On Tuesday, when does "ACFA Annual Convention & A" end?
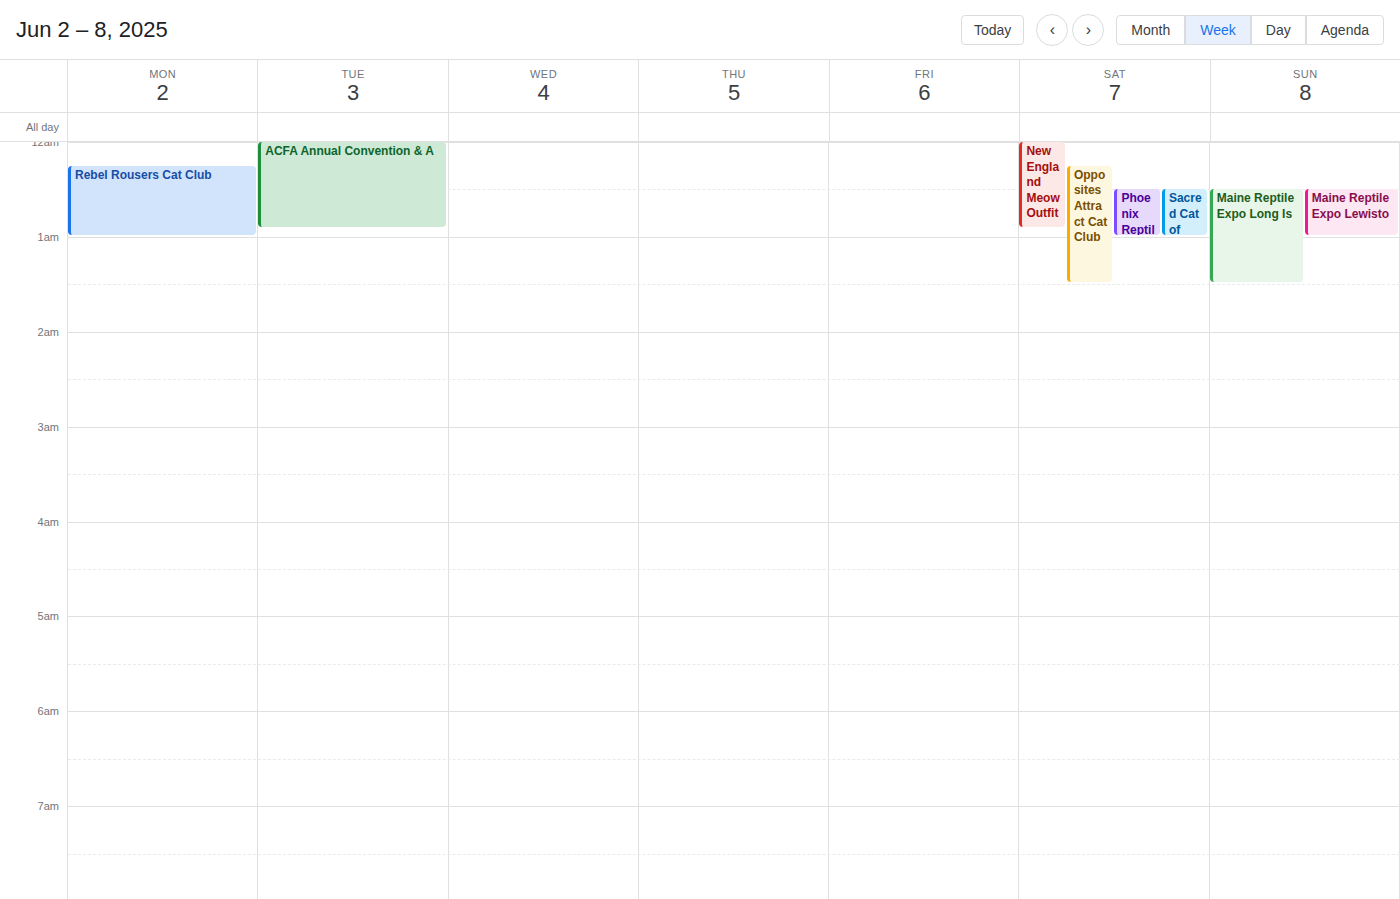
12:55 AM